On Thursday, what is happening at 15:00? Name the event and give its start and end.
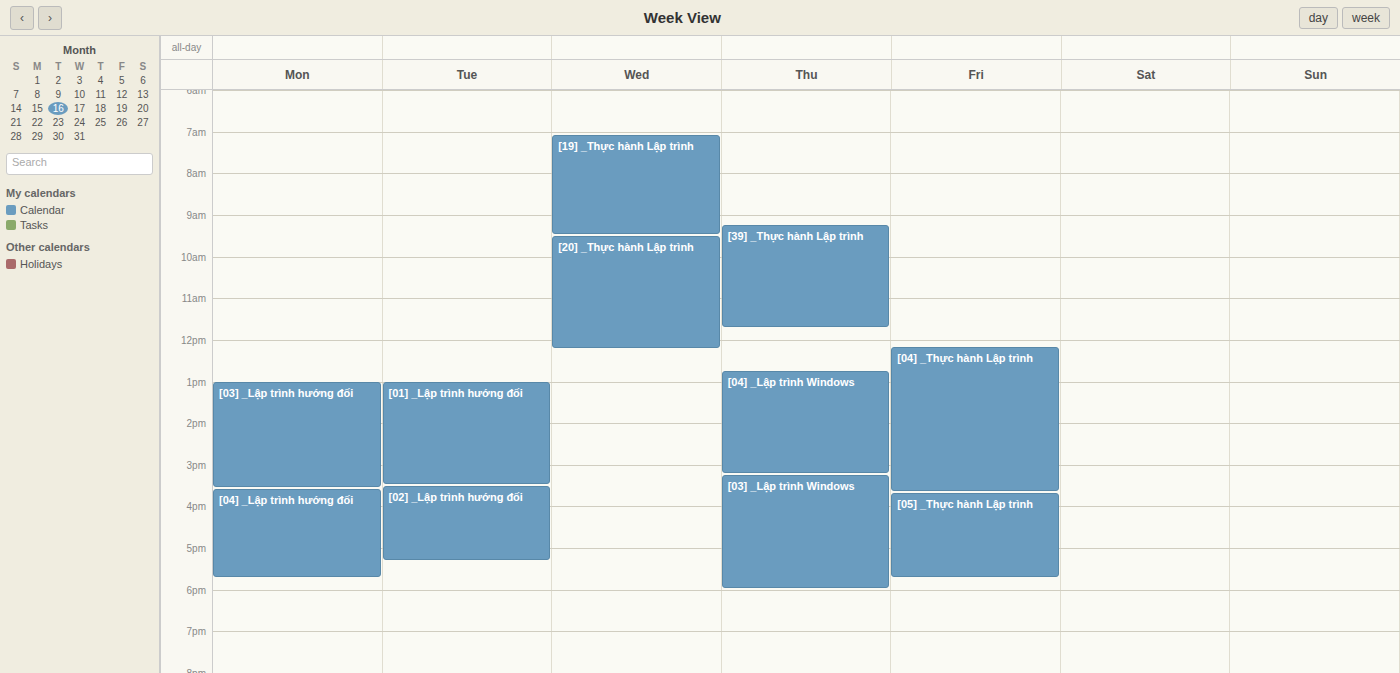
"[04] _Lập trình Windows", 12:45 to 15:15